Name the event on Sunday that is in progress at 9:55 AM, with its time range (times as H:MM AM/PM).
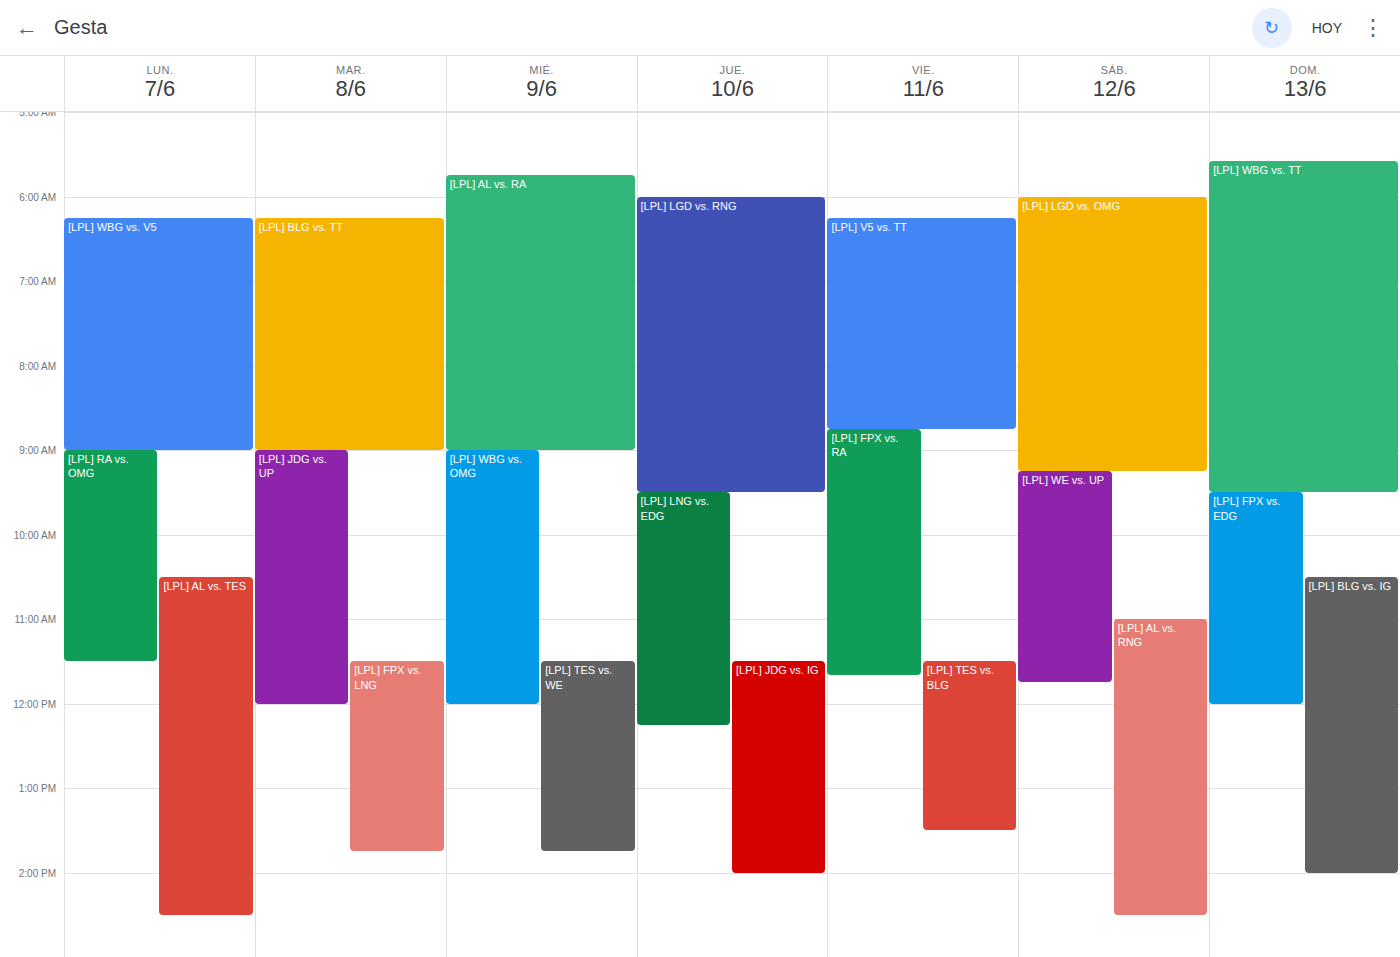
"[LPL] FPX vs. EDG", 9:30 AM to 12:00 PM